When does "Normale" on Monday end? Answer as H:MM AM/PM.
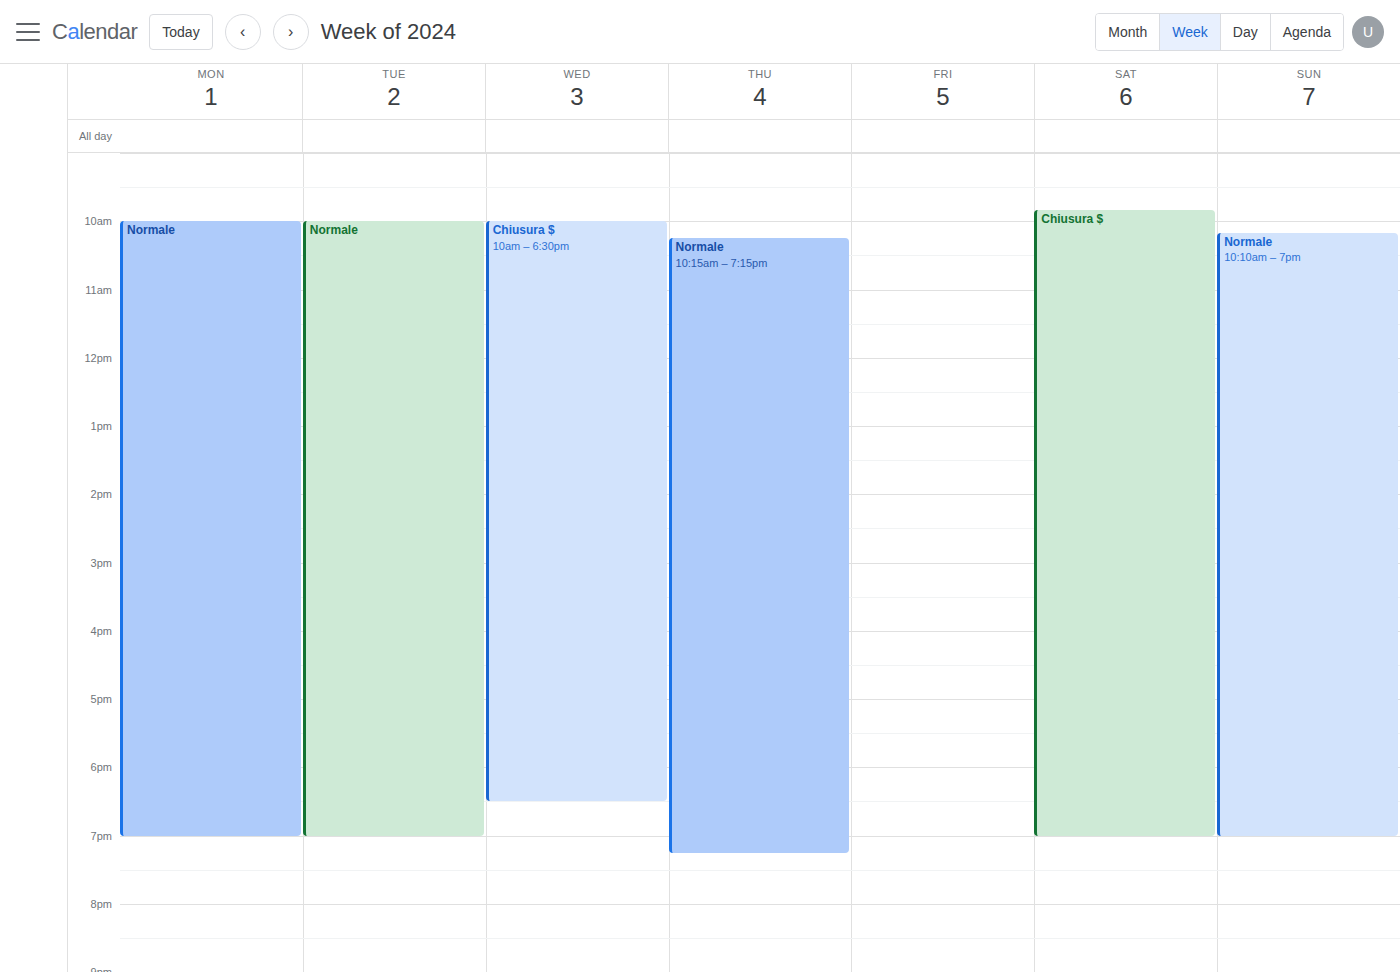
7:00 PM